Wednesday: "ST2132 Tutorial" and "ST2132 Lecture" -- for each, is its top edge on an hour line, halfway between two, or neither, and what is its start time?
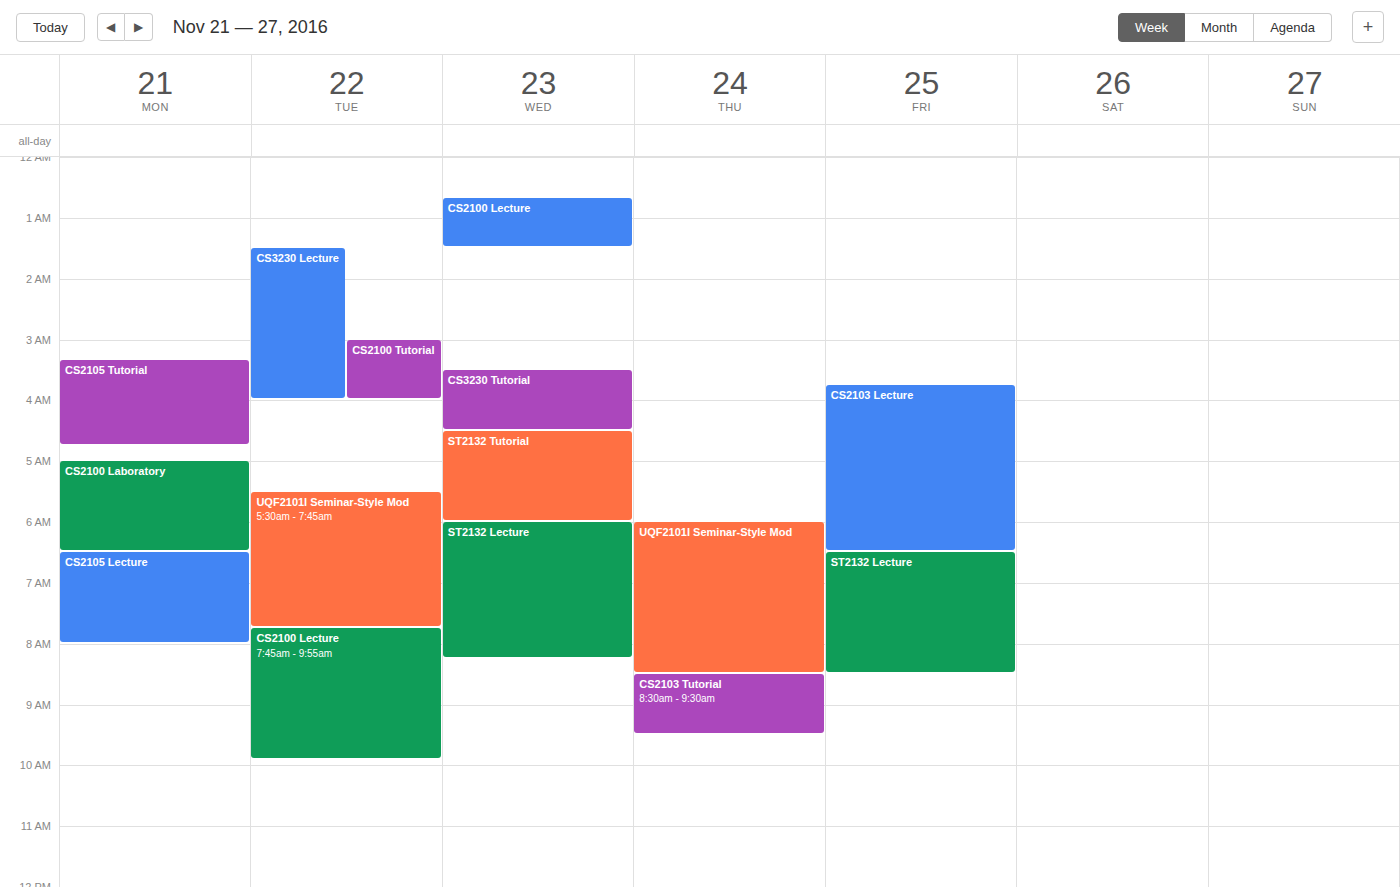
"ST2132 Tutorial": 4:30 AM, halfway between the 4 AM and 5 AM lines. "ST2132 Lecture": 6:00 AM, exactly on the 6 AM line.